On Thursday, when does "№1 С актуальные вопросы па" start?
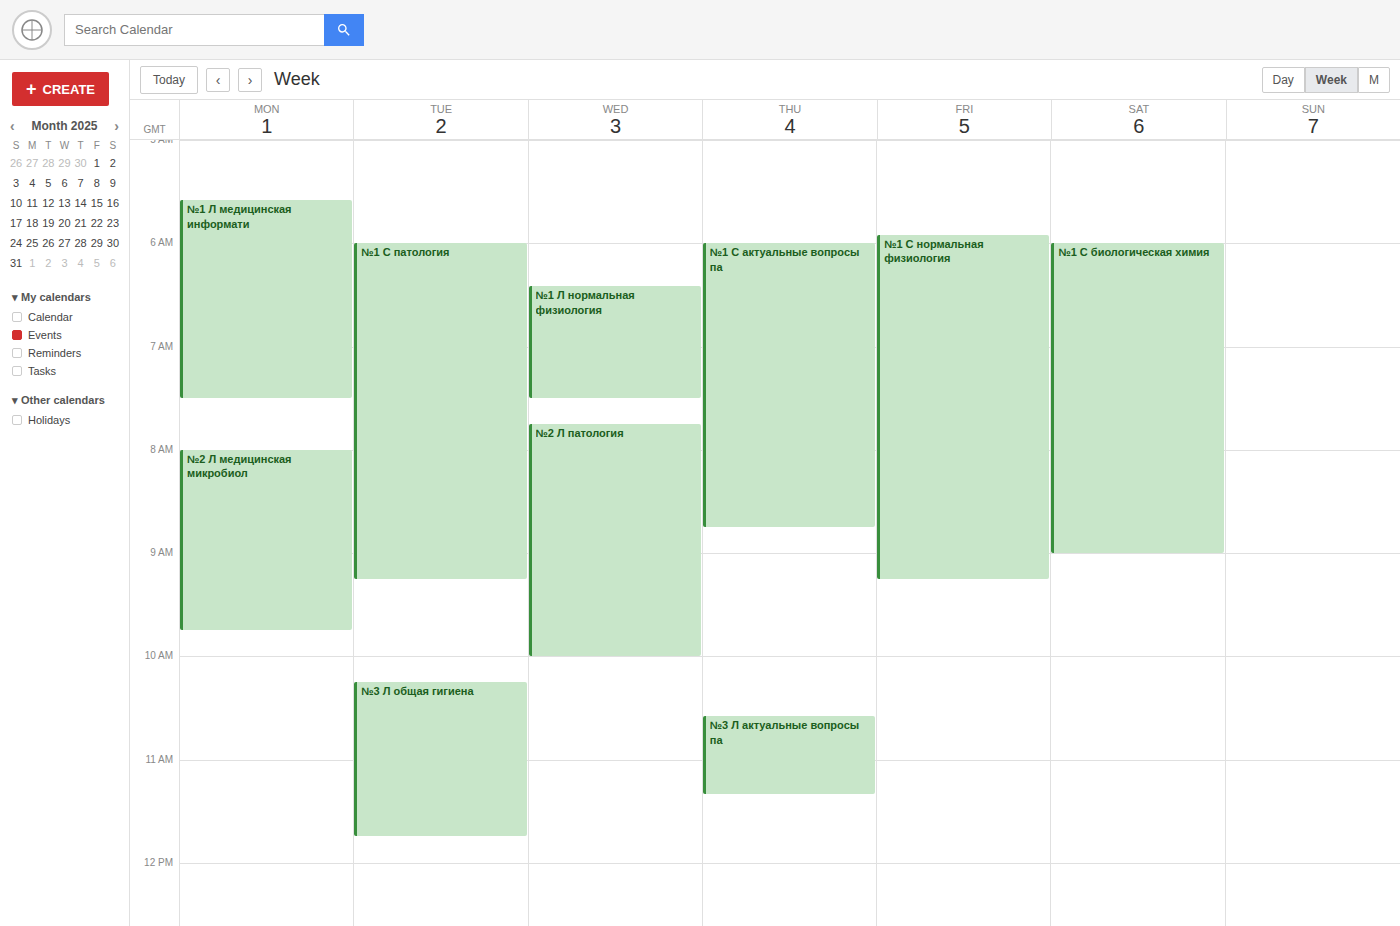
6:00 AM